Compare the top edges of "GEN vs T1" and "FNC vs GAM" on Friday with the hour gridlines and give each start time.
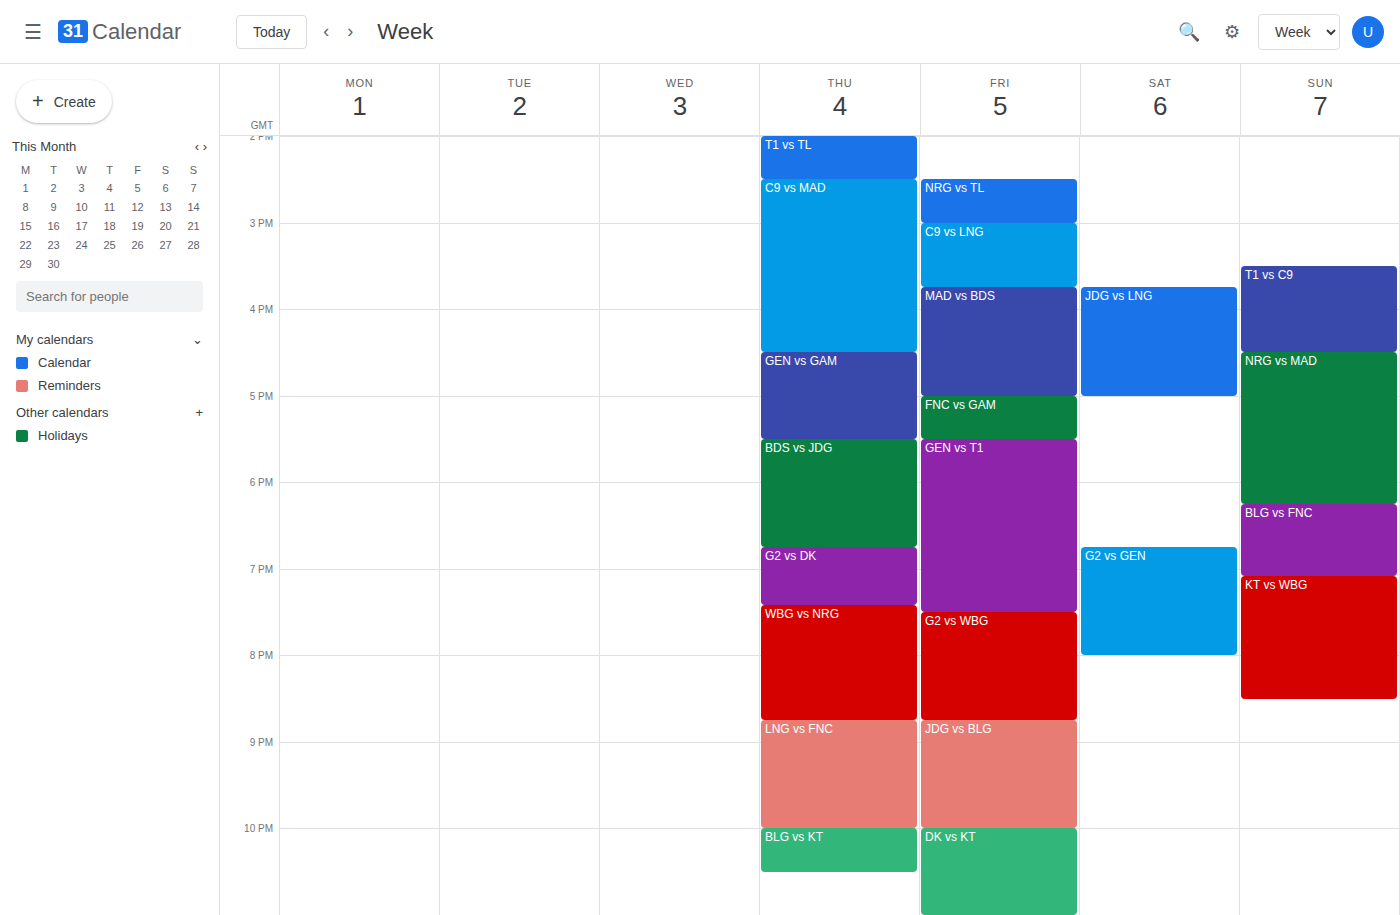
"GEN vs T1": 5:30 PM, halfway between the 5 PM and 6 PM lines. "FNC vs GAM": 5:00 PM, exactly on the 5 PM line.